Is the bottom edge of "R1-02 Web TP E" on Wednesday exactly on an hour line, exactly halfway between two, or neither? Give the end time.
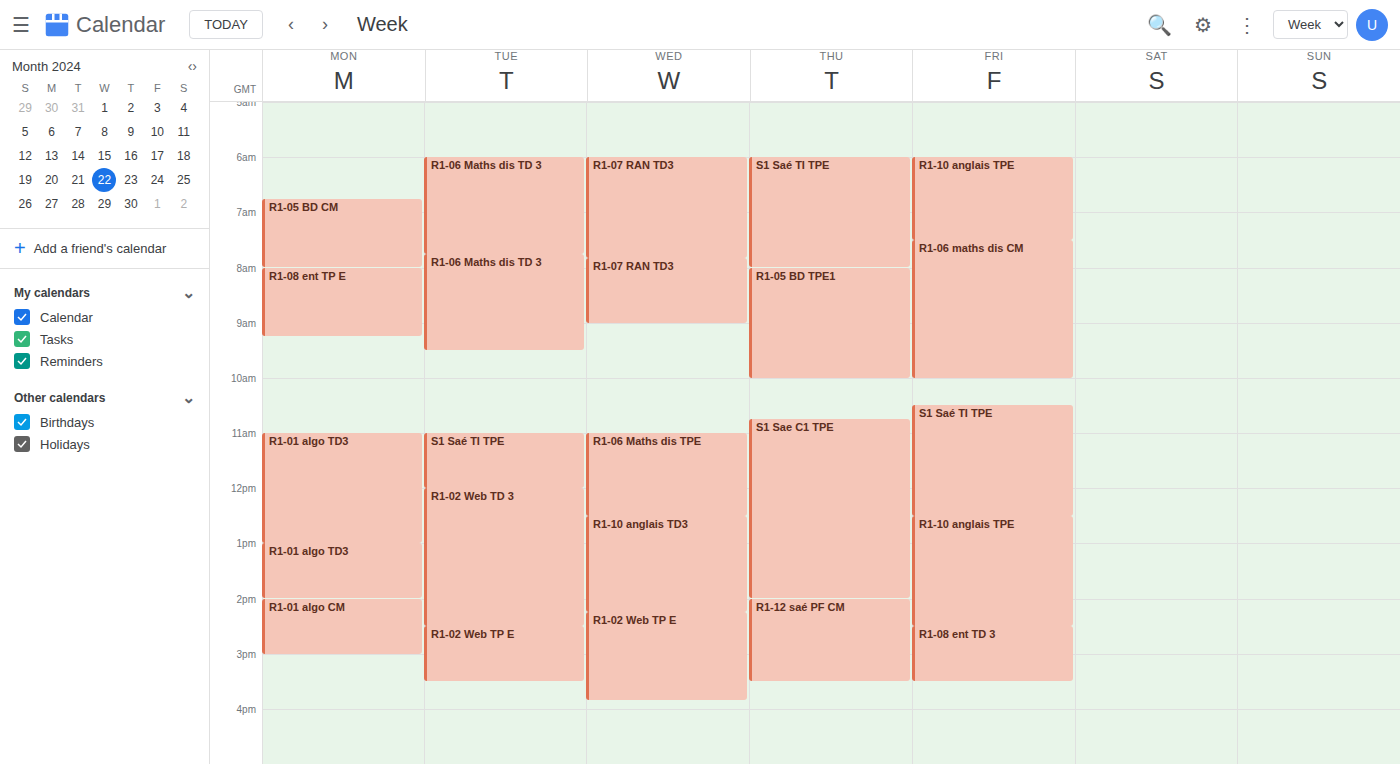
3:50 PM -- neither: 50 minutes below the 3 PM line and 10 minutes above the 4 PM line.